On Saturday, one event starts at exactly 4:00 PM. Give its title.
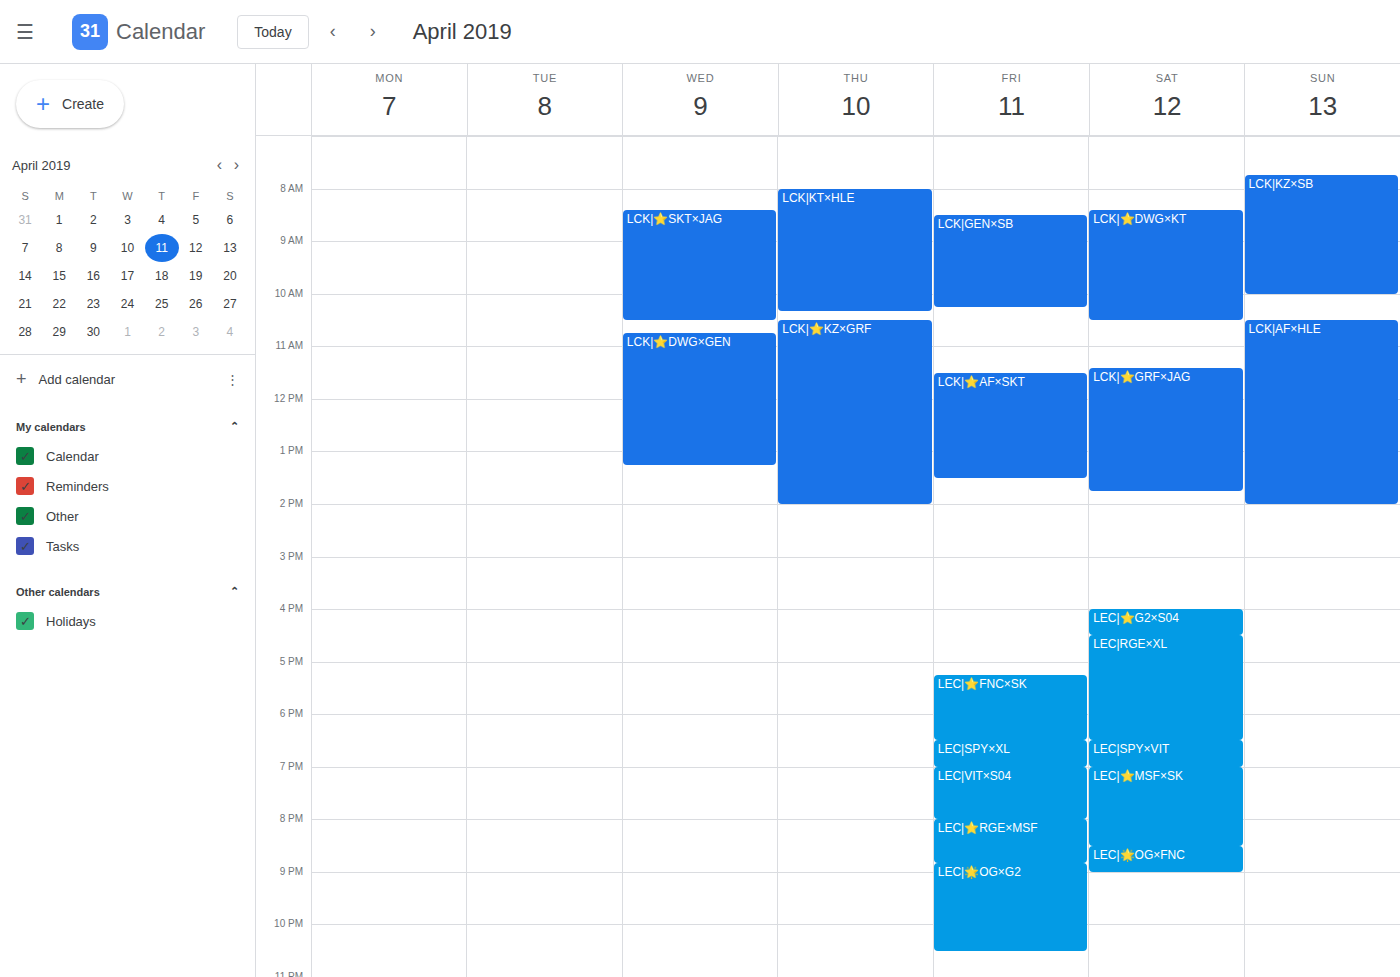
"LEC|⭐G2×S04"